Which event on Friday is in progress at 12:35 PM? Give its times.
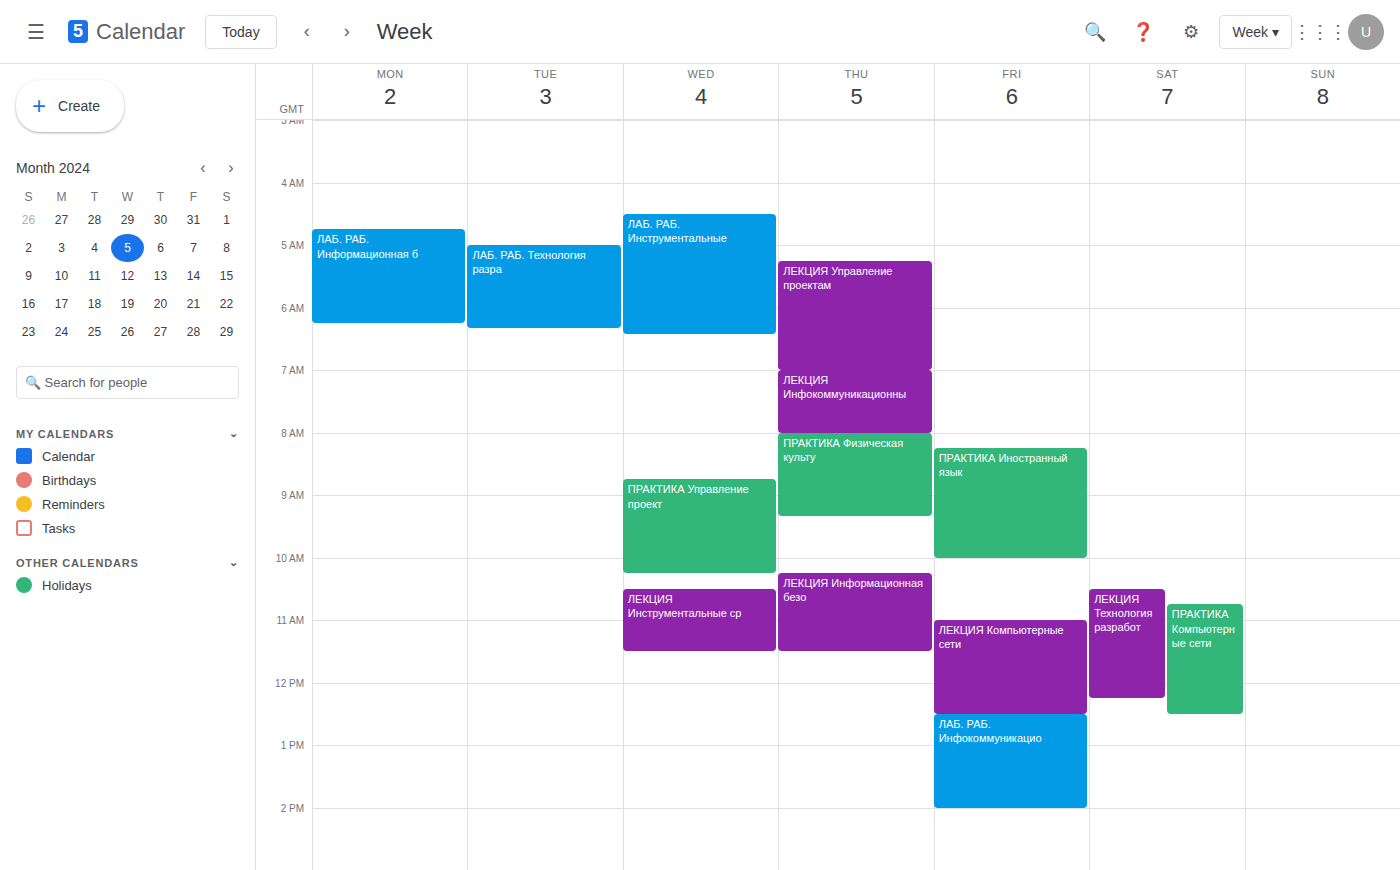
"ЛАБ. РАБ. Инфокоммуникацио", 12:30 PM to 2:00 PM